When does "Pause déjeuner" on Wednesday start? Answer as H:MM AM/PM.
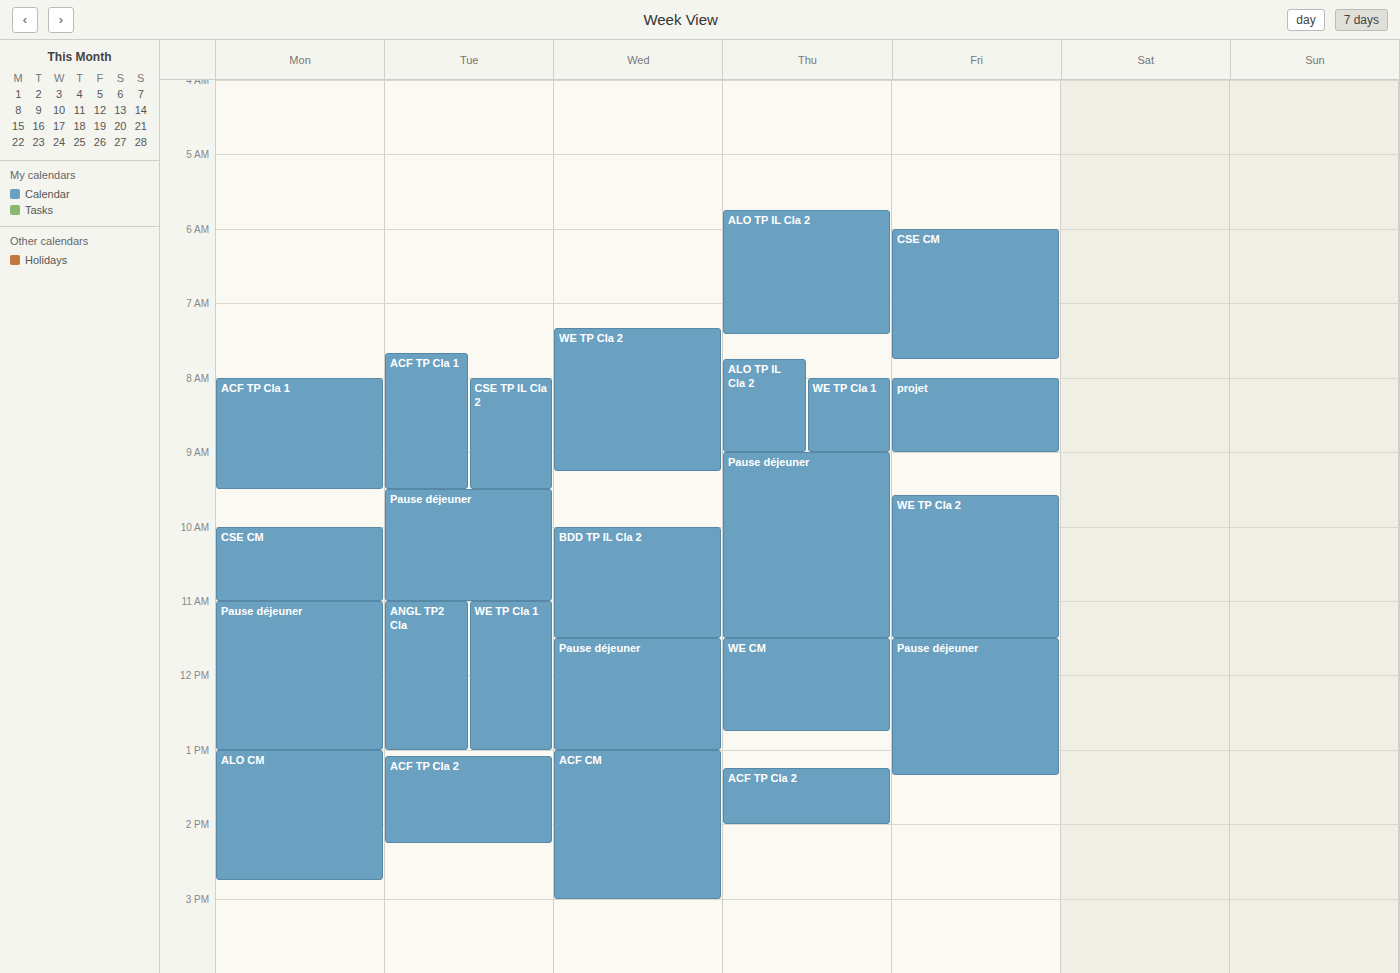
11:30 AM